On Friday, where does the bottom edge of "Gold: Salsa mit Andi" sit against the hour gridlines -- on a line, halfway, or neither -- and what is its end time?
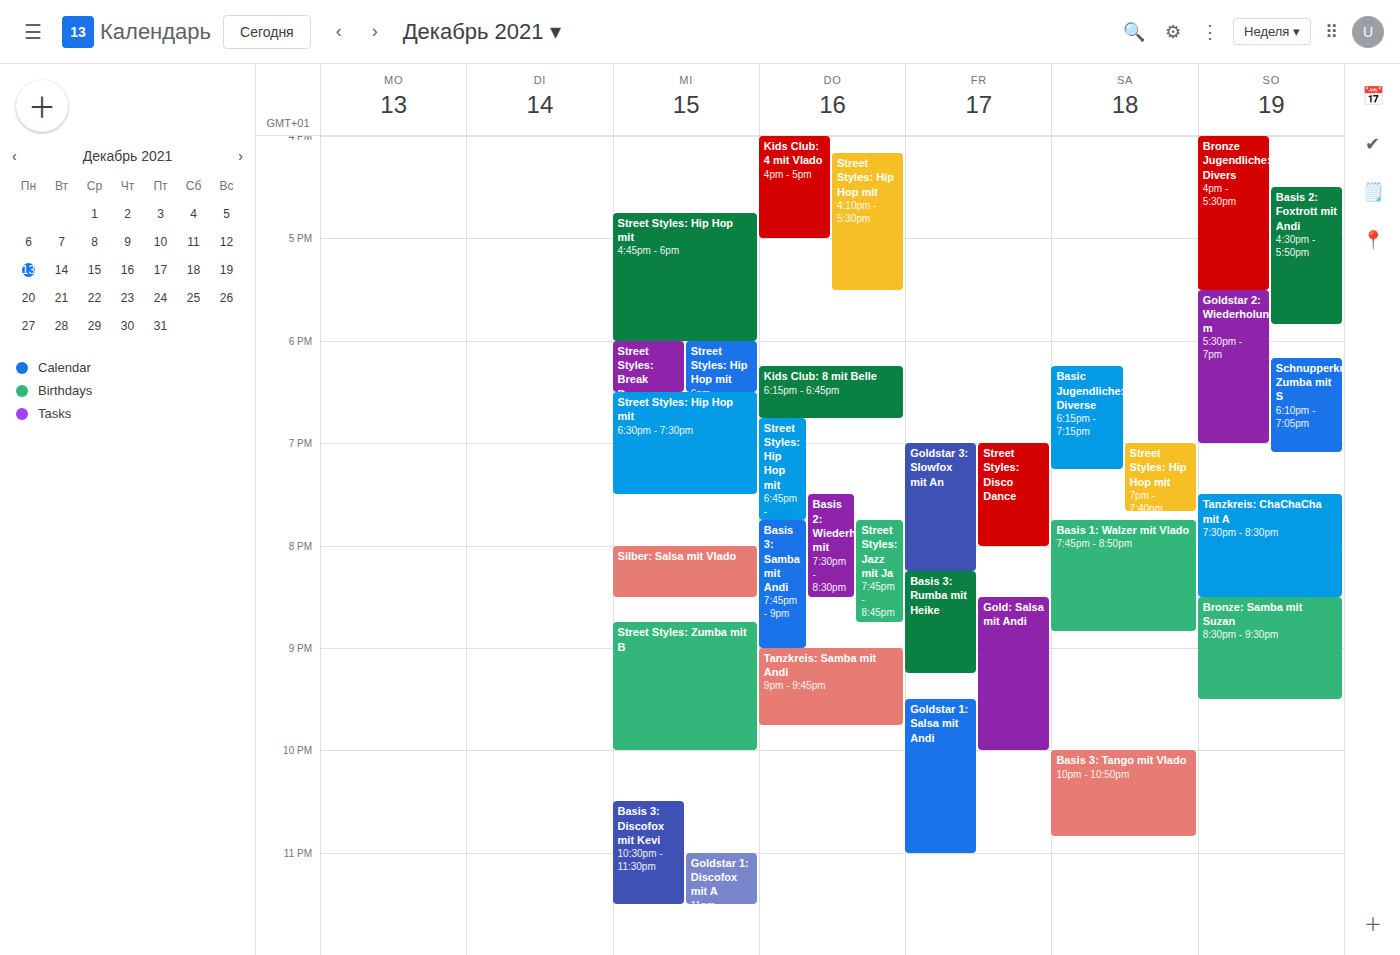
22:00 -- exactly on the 22:00 line.